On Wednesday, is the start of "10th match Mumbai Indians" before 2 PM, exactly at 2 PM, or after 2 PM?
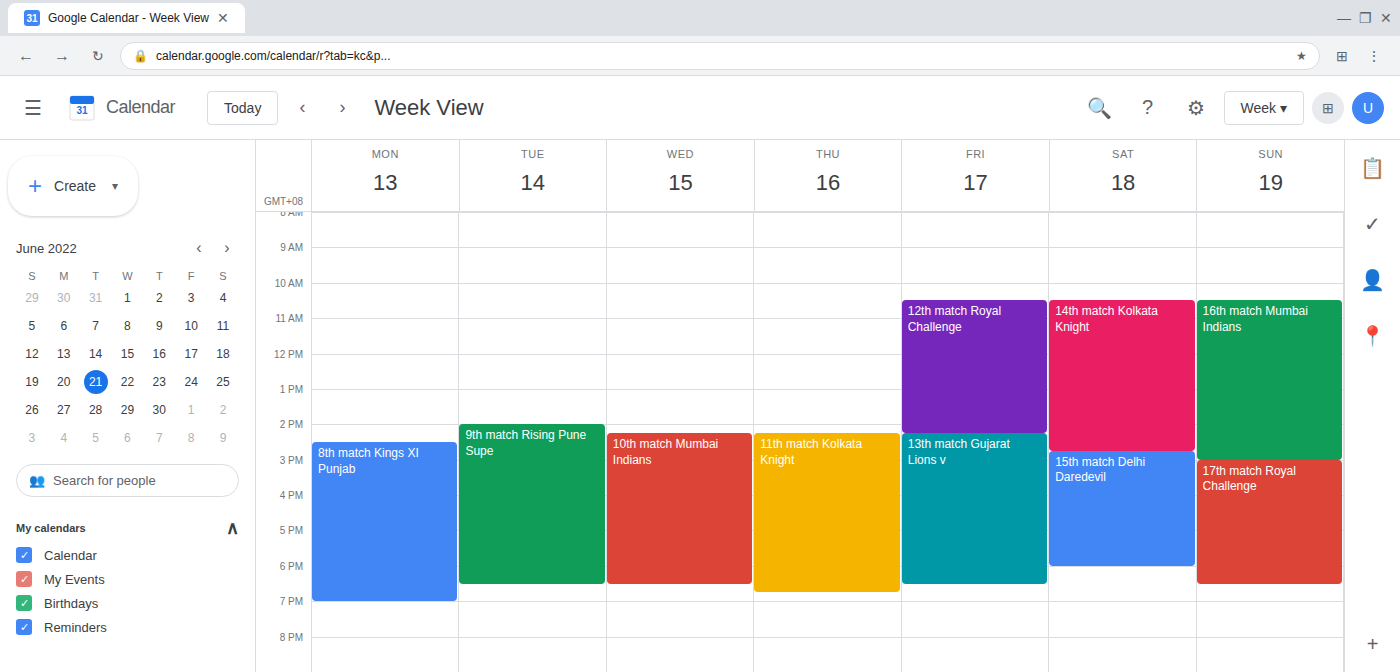
2:15 PM -- after 2 PM, 15 minutes below the 2 PM line.